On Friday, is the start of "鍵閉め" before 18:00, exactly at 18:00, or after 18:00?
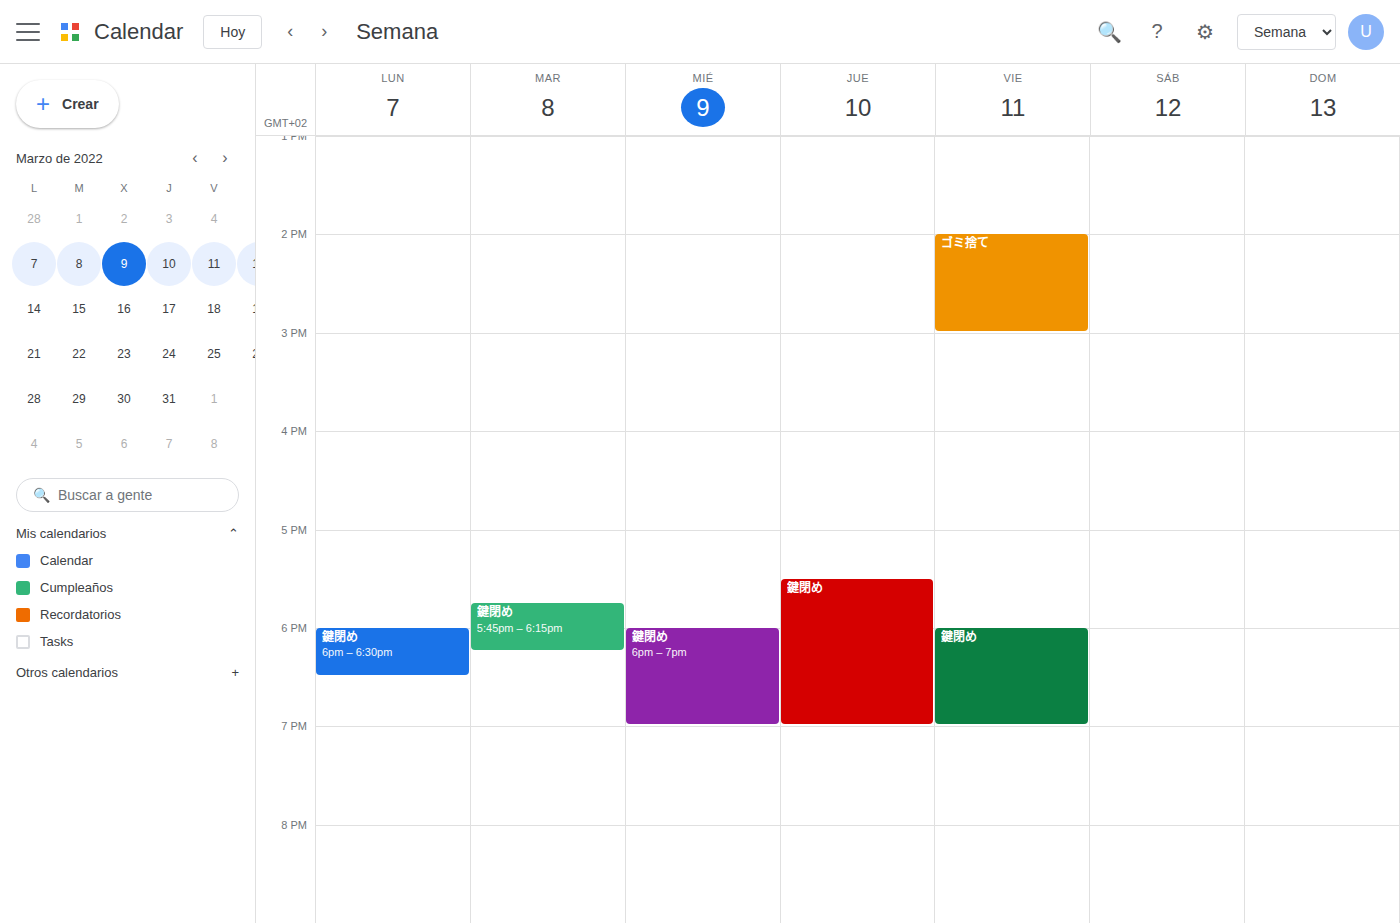
18:00 -- exactly at 18:00, on the 18:00 line.